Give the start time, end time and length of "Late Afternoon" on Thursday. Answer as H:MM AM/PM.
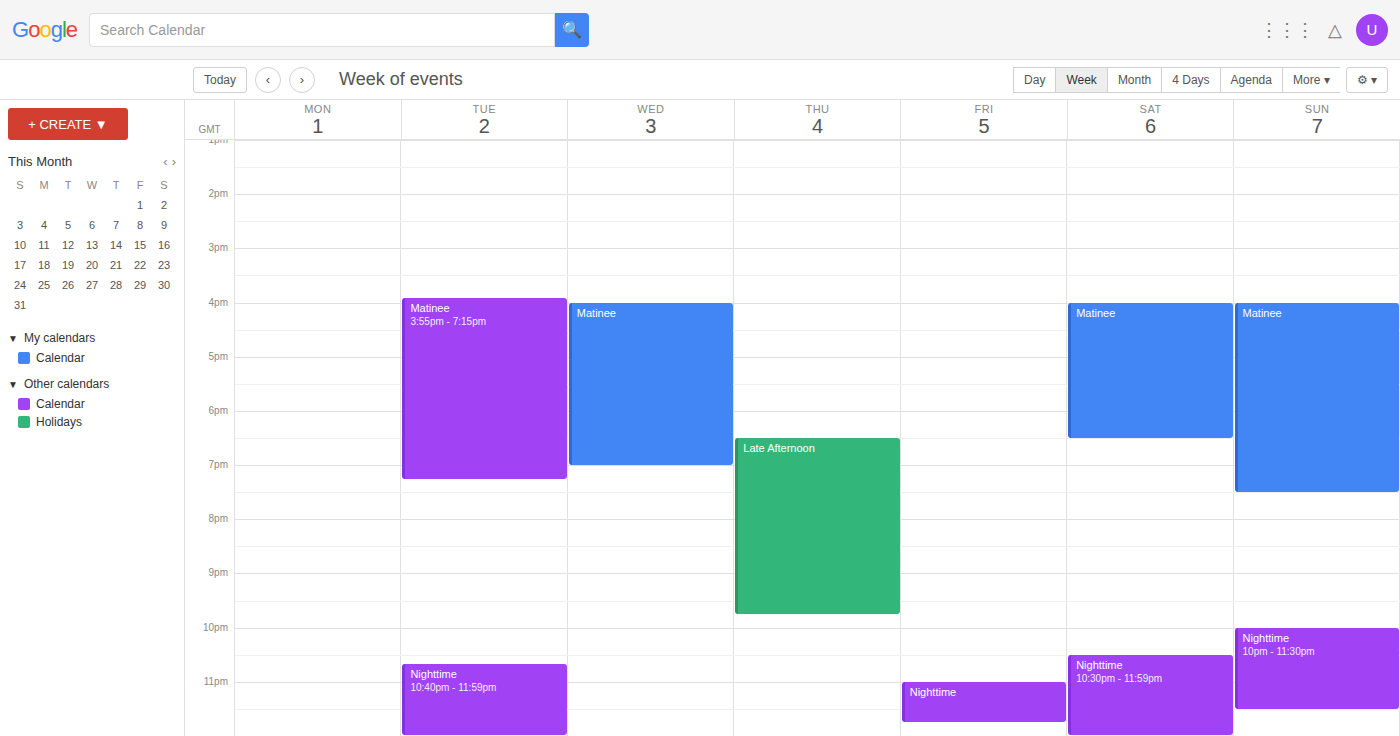
6:30 PM to 9:45 PM, 3 hours 15 minutes